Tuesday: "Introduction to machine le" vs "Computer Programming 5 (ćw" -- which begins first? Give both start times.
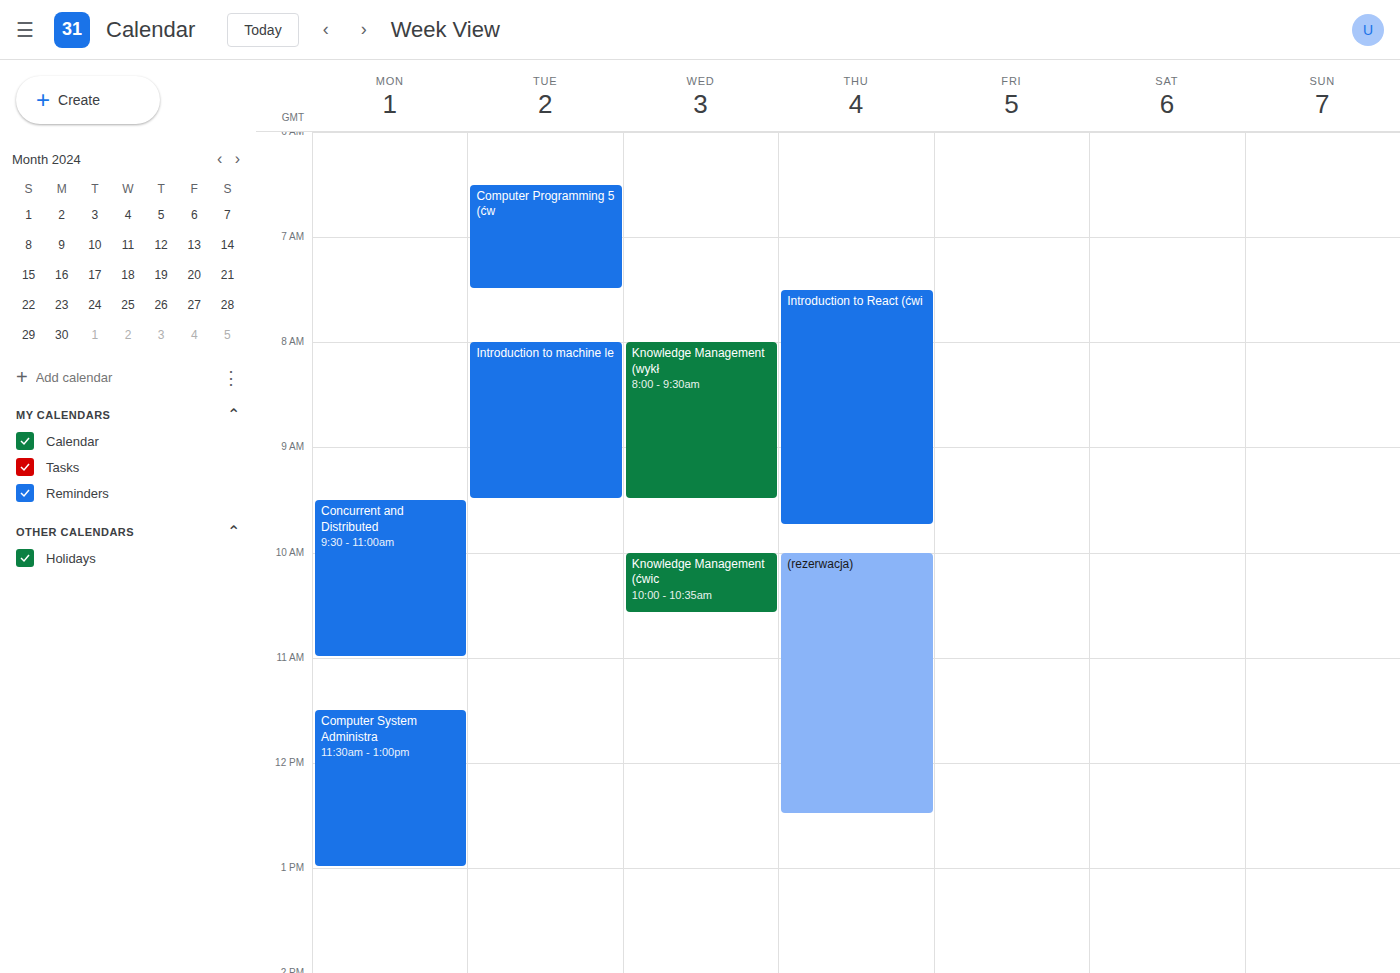
"Computer Programming 5 (ćw" 06:30; "Introduction to machine le" 08:00.